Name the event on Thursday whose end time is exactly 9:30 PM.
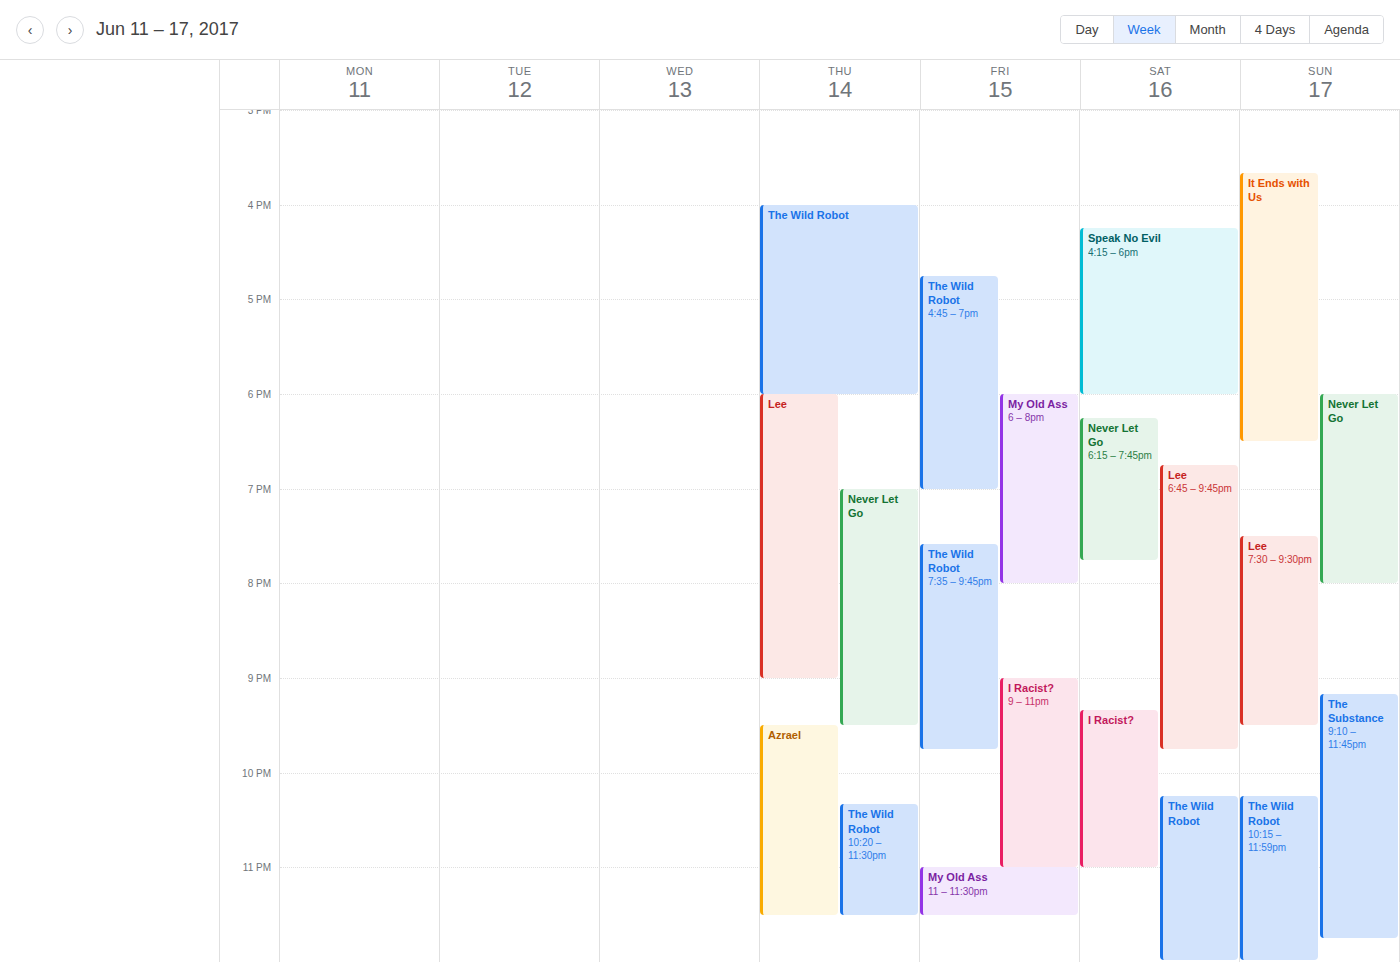
"Never Let Go"